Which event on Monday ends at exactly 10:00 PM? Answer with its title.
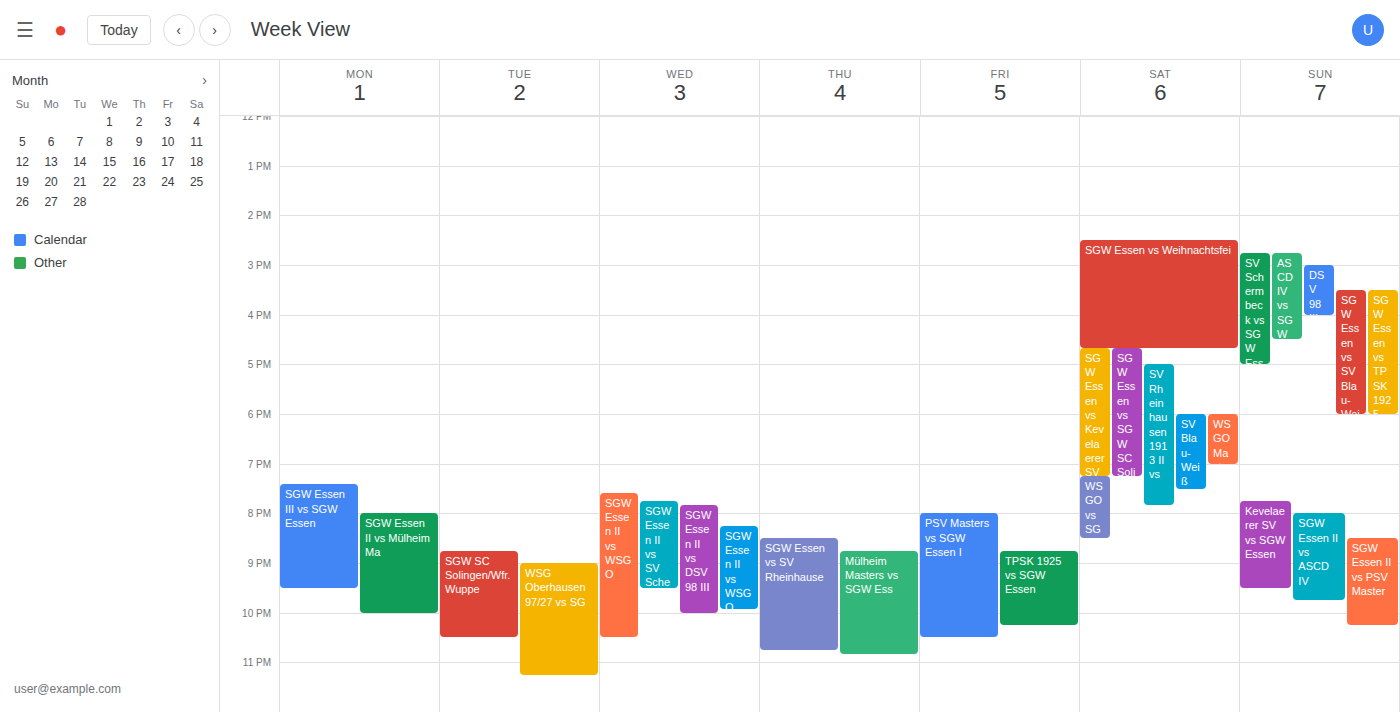
"SGW Essen II vs Mülheim Ma"